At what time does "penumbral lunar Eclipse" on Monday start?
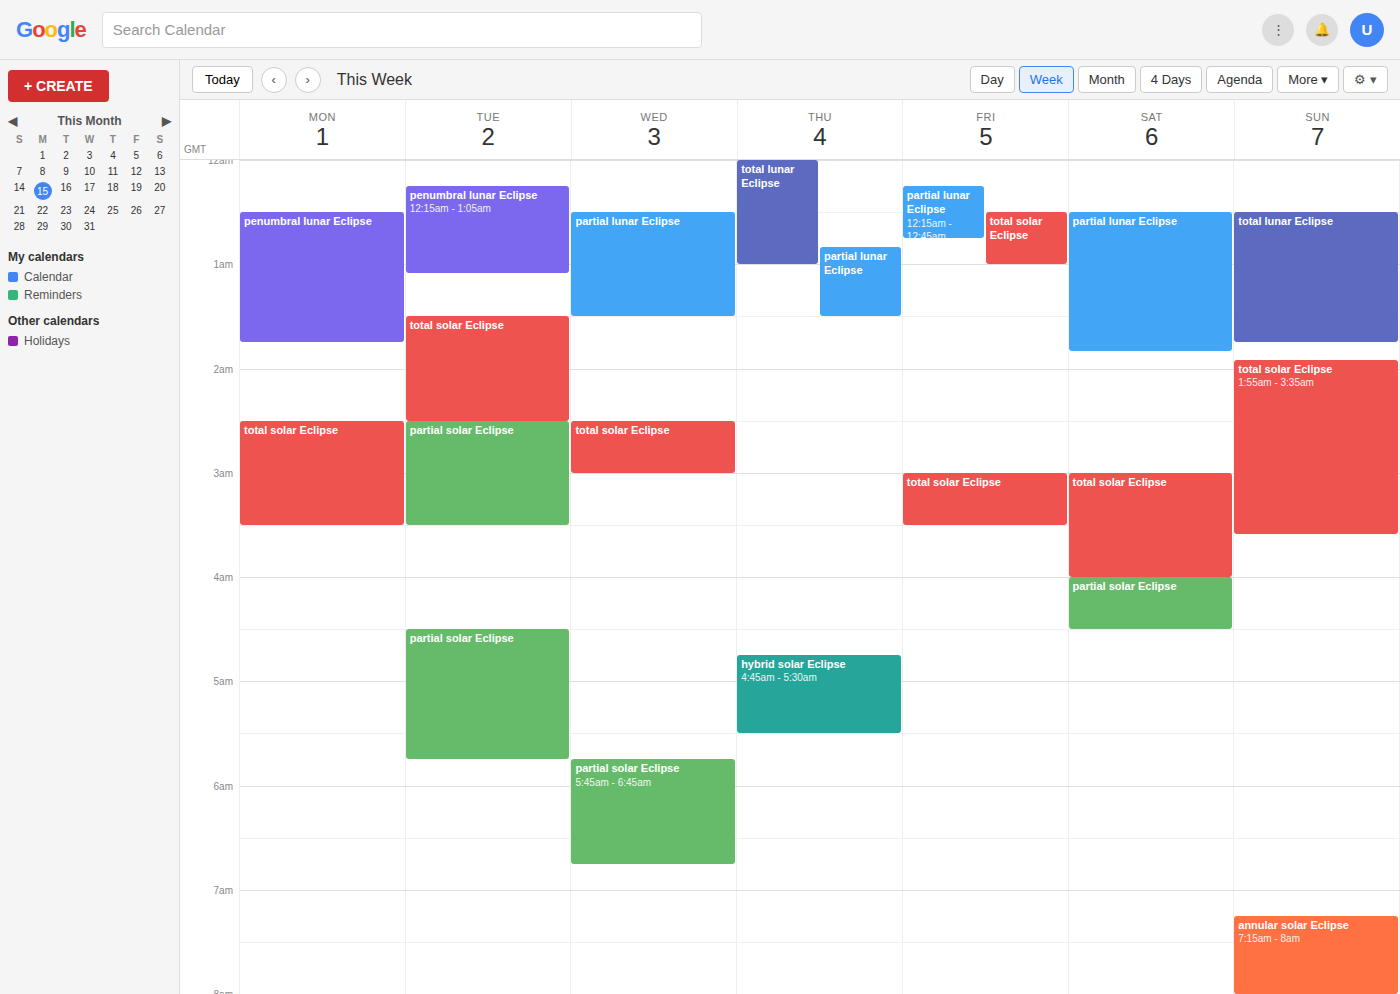
12:30 AM